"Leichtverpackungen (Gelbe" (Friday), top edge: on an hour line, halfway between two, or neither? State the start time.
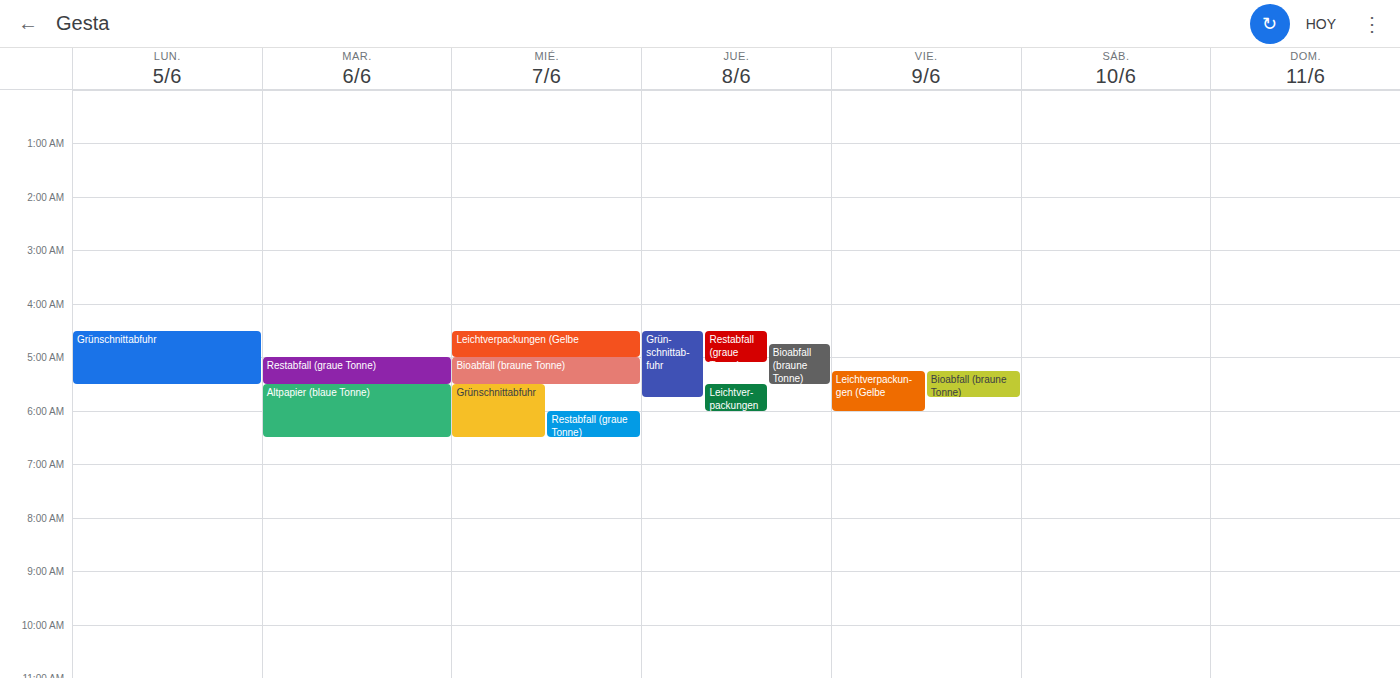
5:15 AM -- neither: a quarter of the way from the 5 AM line to the 6 AM line.